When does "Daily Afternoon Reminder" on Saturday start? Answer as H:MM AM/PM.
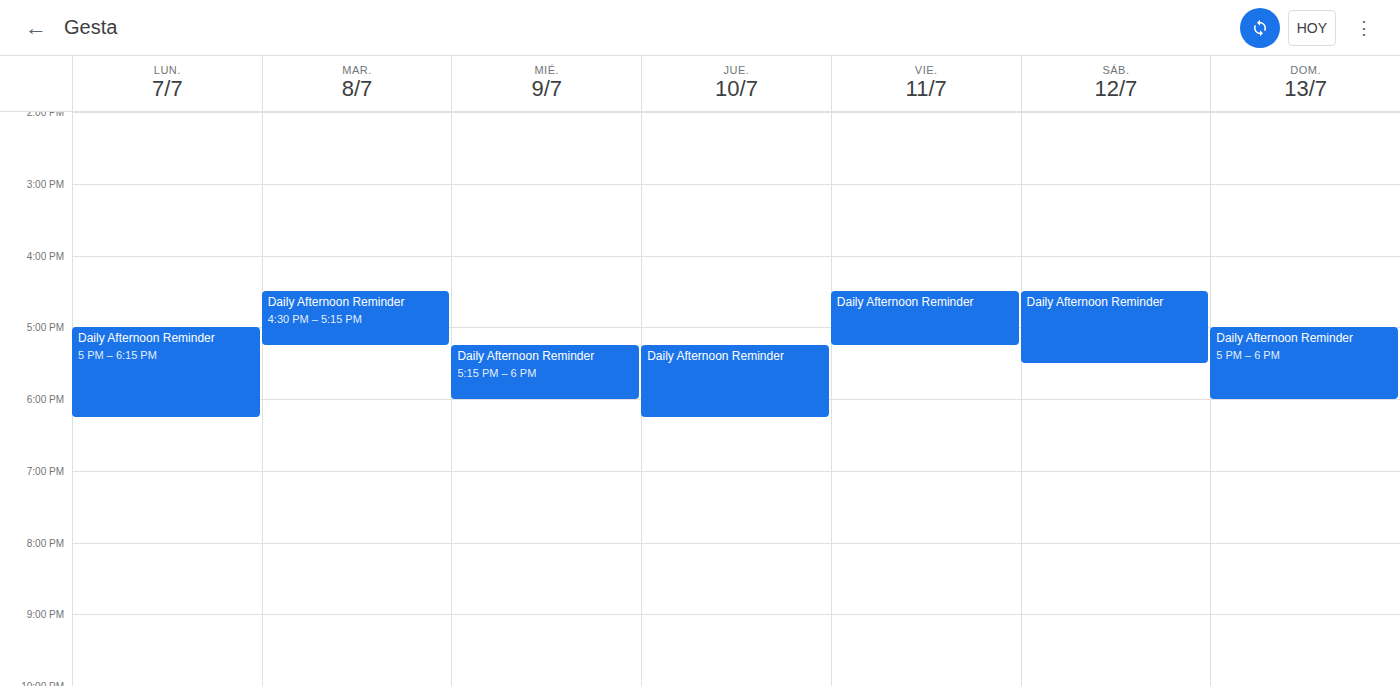
4:30 PM